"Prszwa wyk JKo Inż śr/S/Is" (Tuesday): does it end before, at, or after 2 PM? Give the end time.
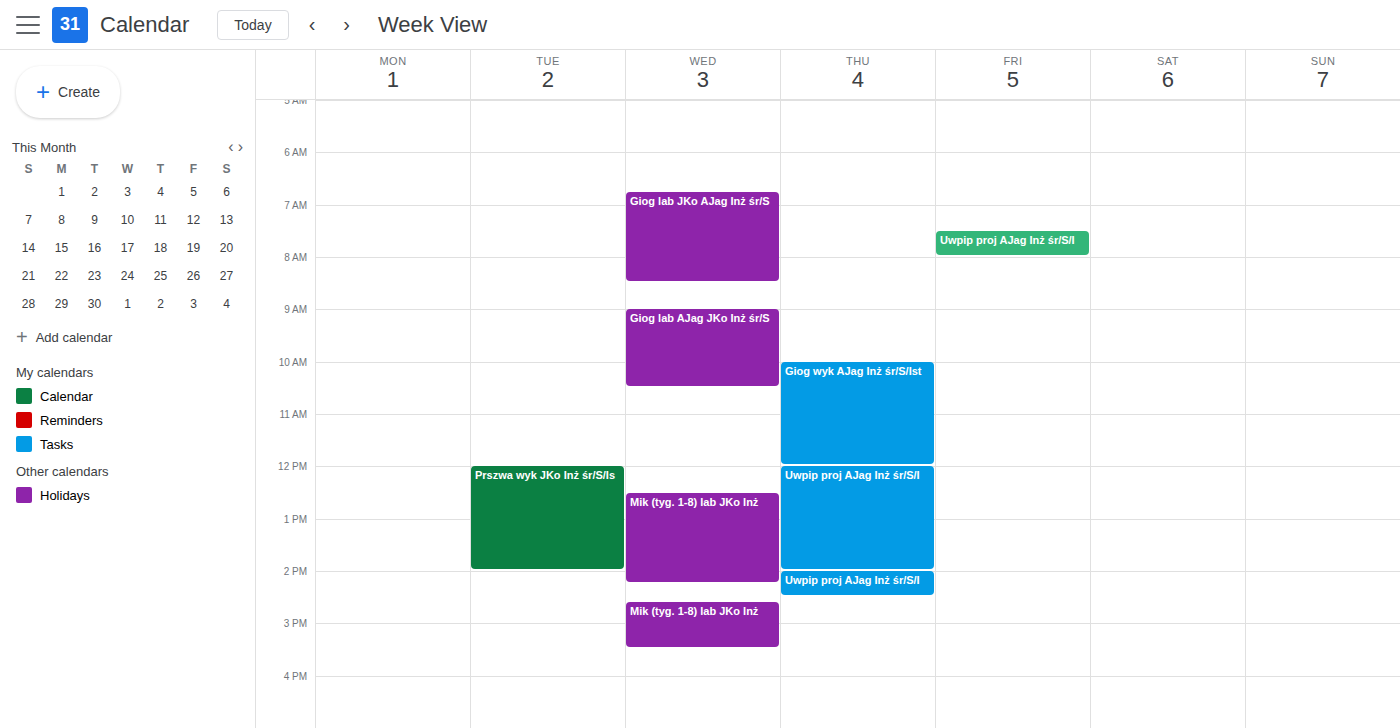
2:00 PM -- exactly at 2 PM, on the 2 PM line.